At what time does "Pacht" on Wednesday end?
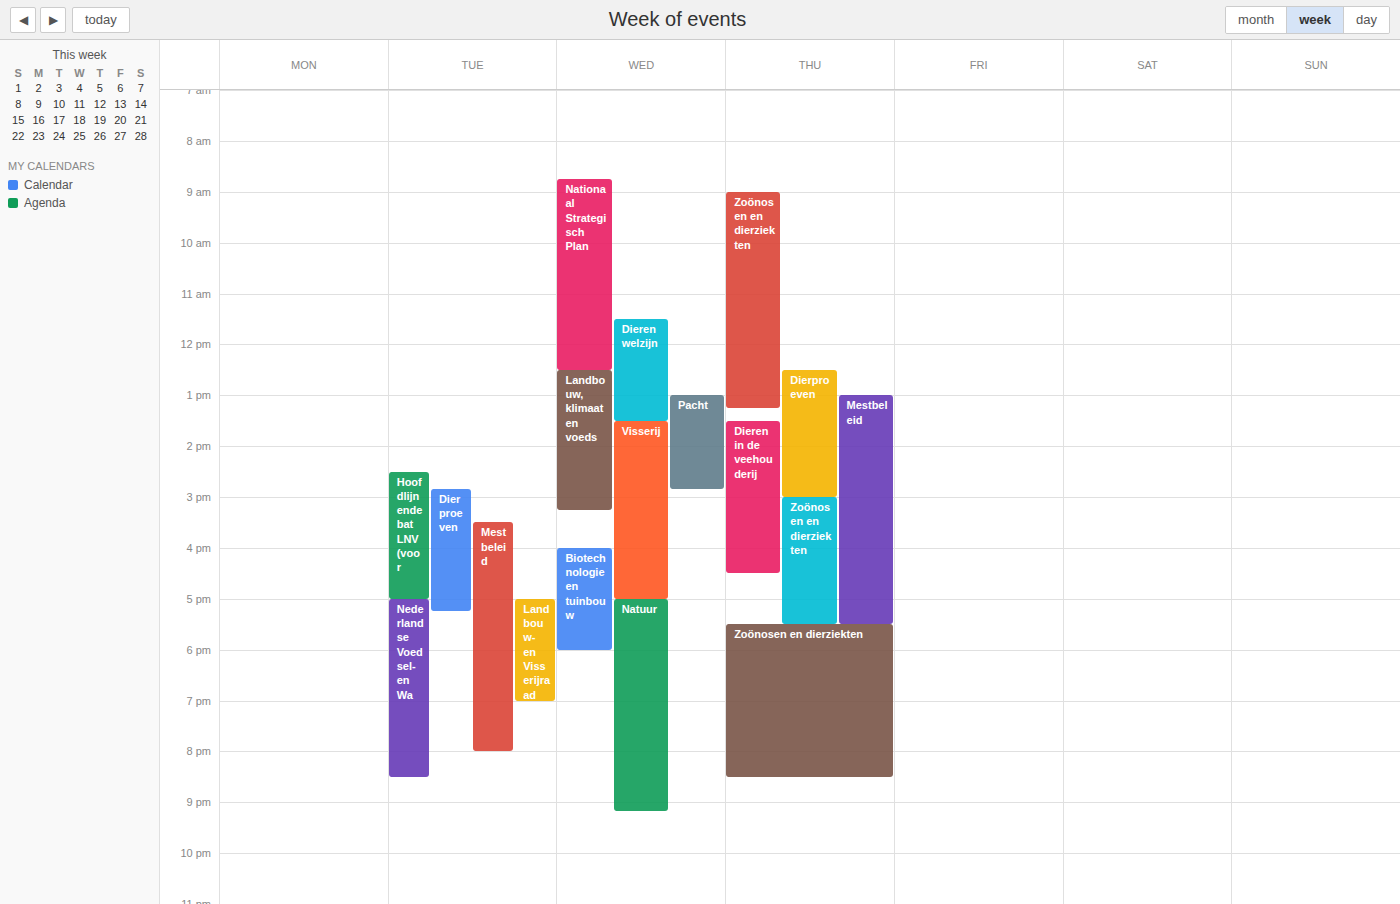
2:50 PM